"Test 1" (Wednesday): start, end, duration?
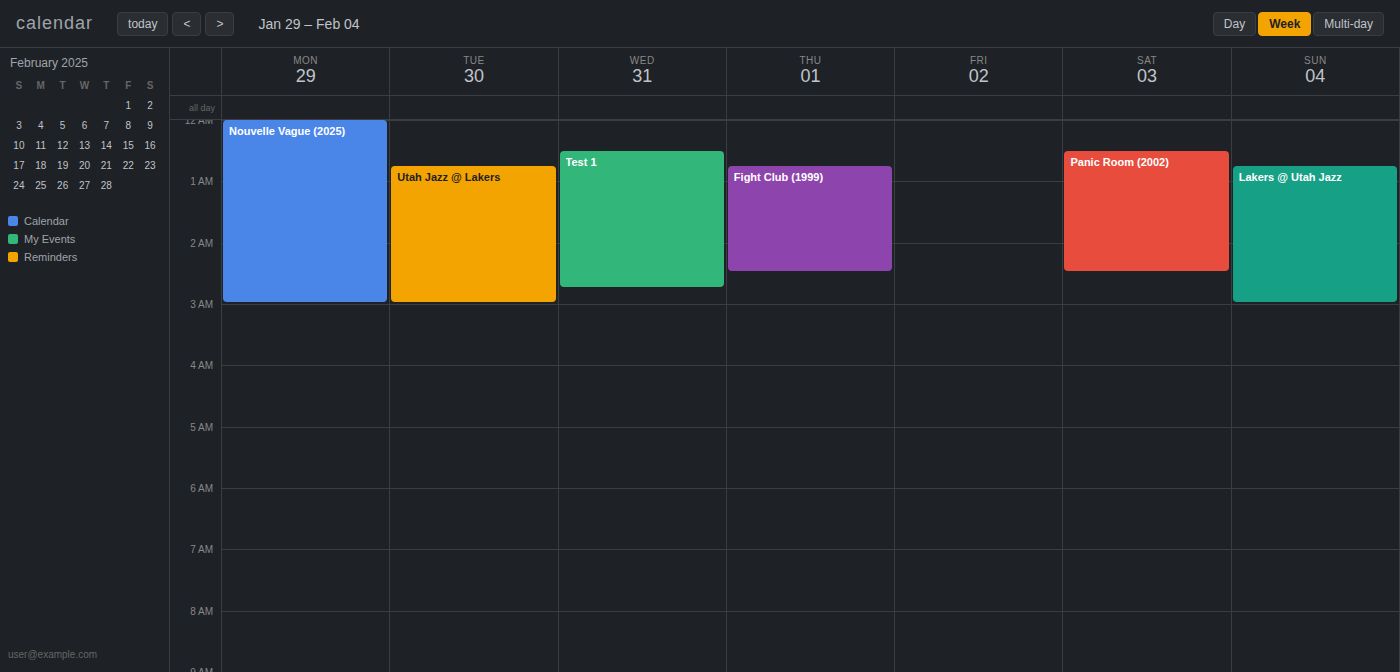
12:30 AM to 2:45 AM, 2 hours 15 minutes